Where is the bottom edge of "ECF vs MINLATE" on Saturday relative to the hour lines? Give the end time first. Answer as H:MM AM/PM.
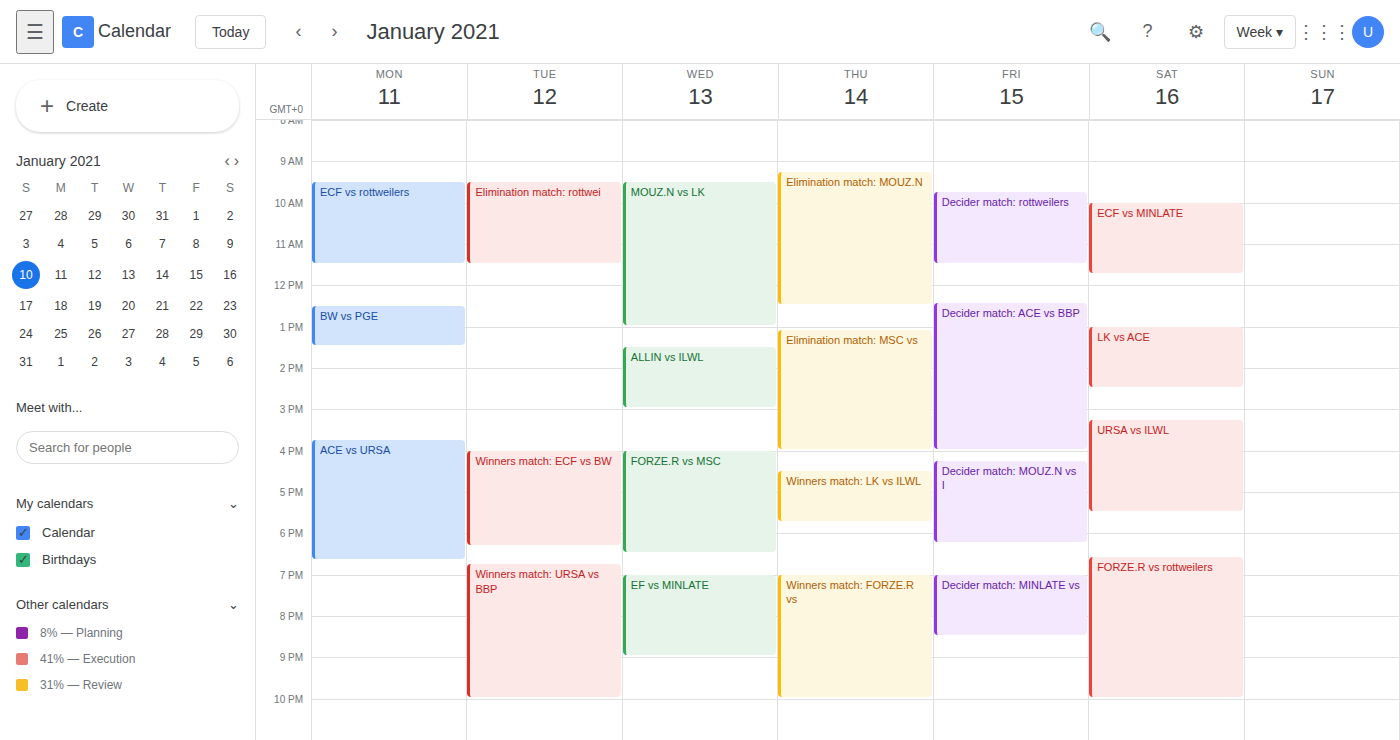
11:45 AM -- neither: three quarters of the way from the 11 AM line to the 12 PM line.